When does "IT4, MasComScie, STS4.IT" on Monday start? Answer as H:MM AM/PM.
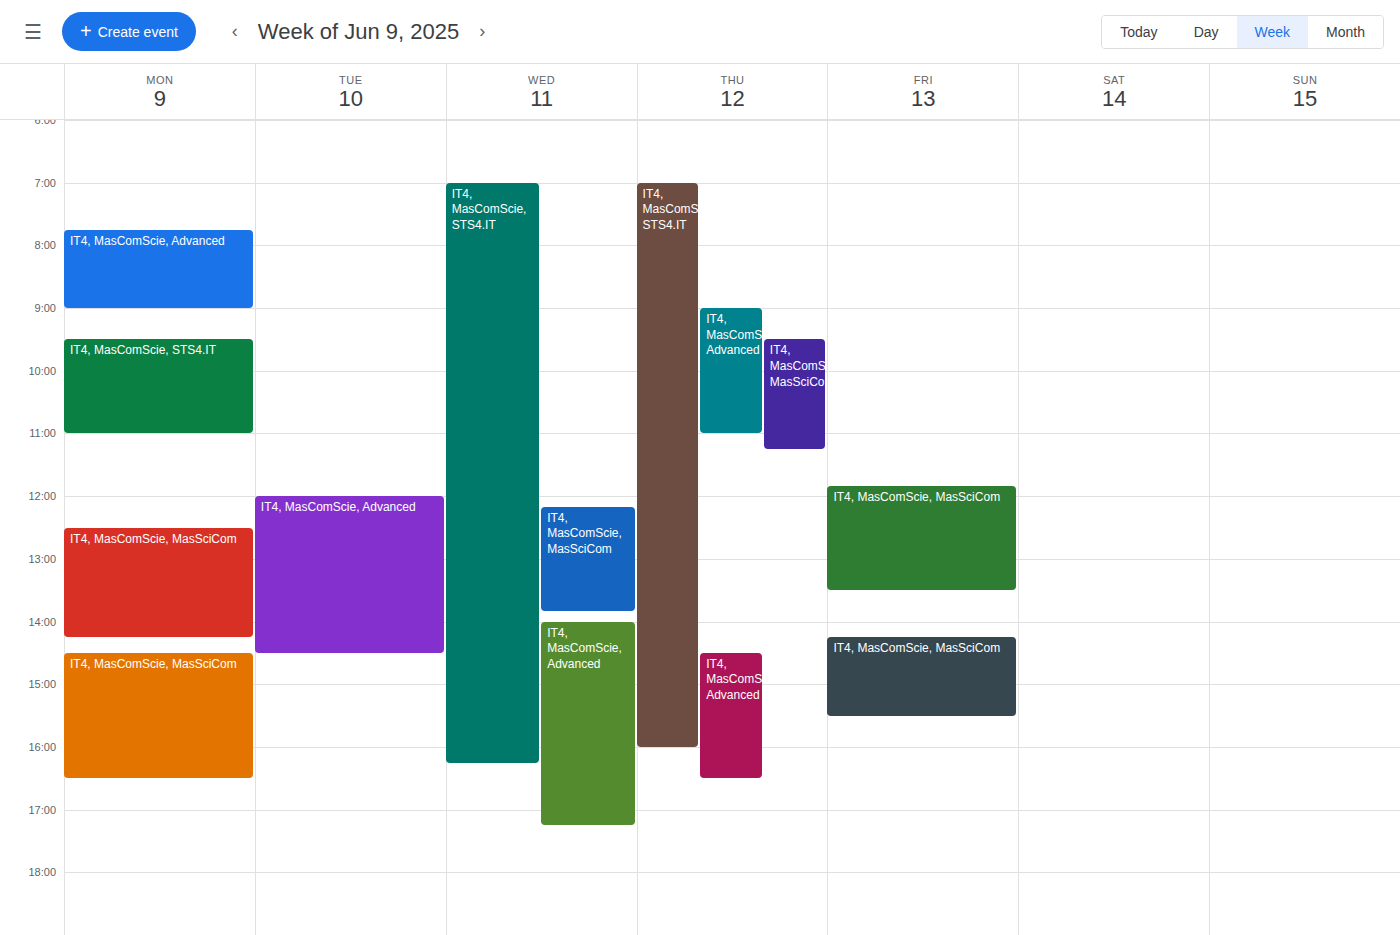
9:30 AM